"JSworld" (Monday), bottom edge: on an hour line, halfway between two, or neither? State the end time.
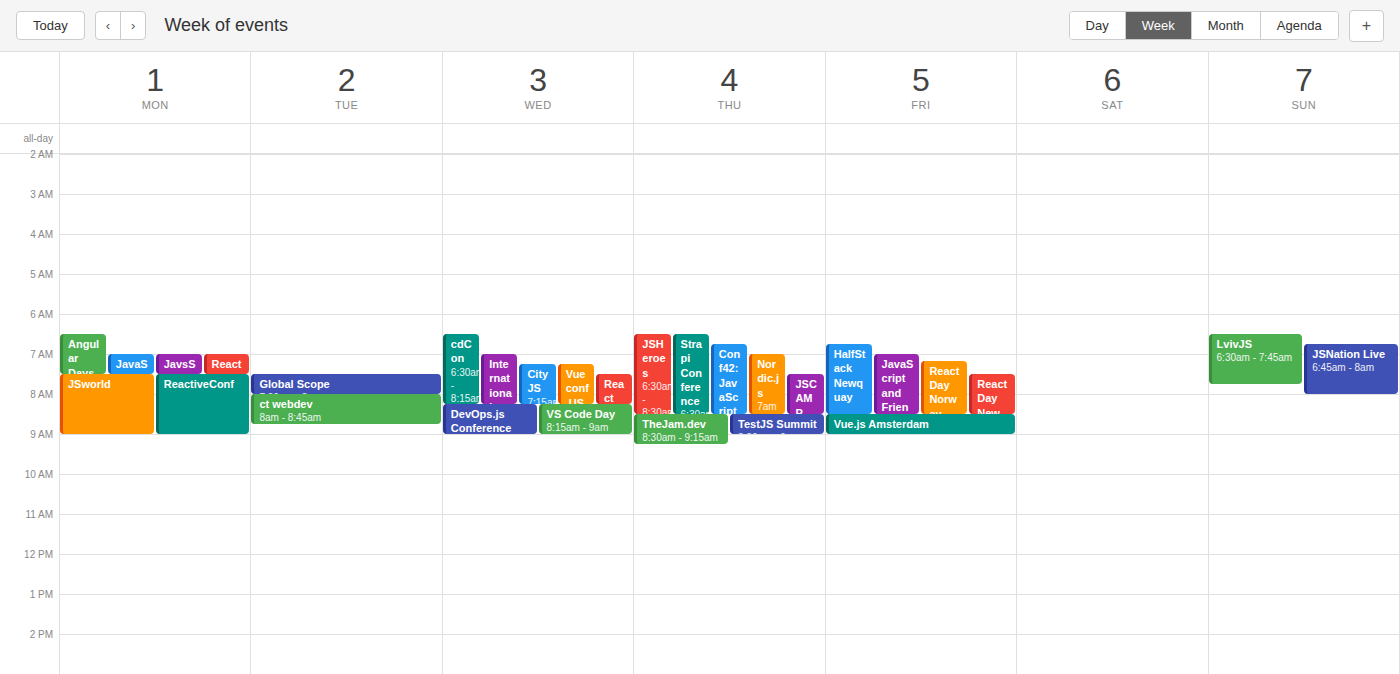
9:00 AM -- exactly on the 9 AM line.